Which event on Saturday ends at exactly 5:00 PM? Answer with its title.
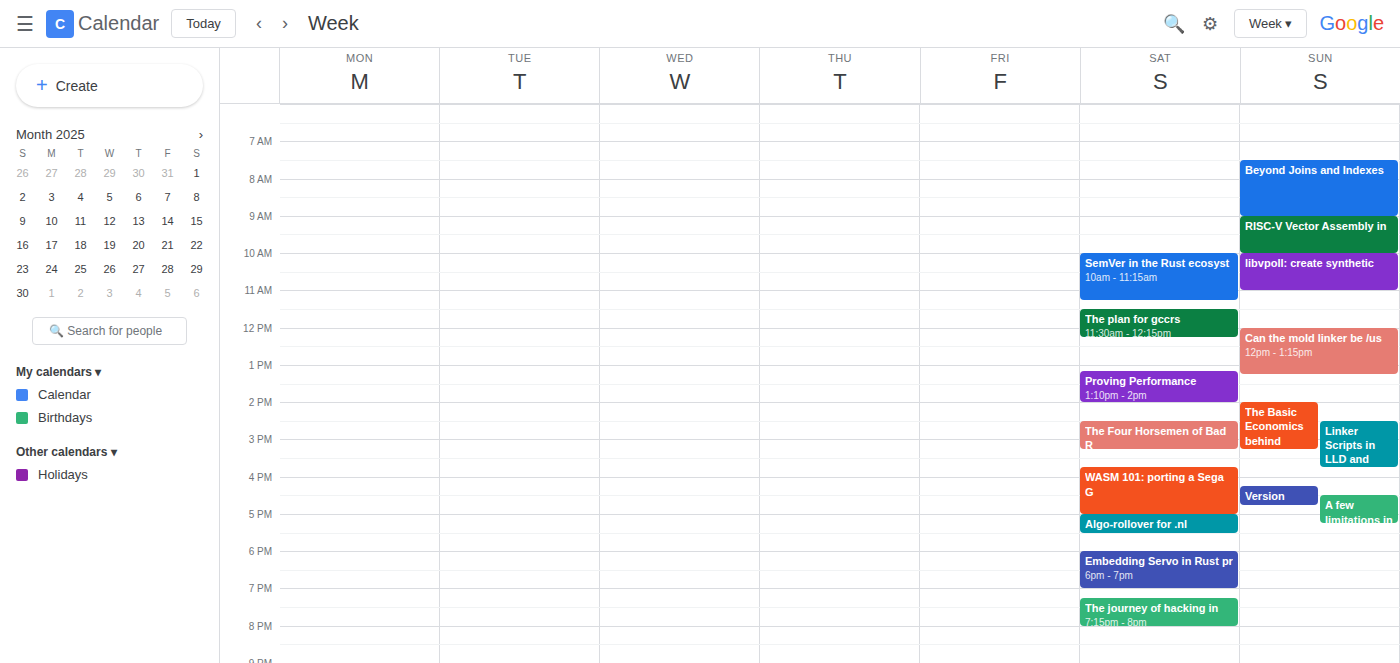
"WASM 101: porting a Sega G"